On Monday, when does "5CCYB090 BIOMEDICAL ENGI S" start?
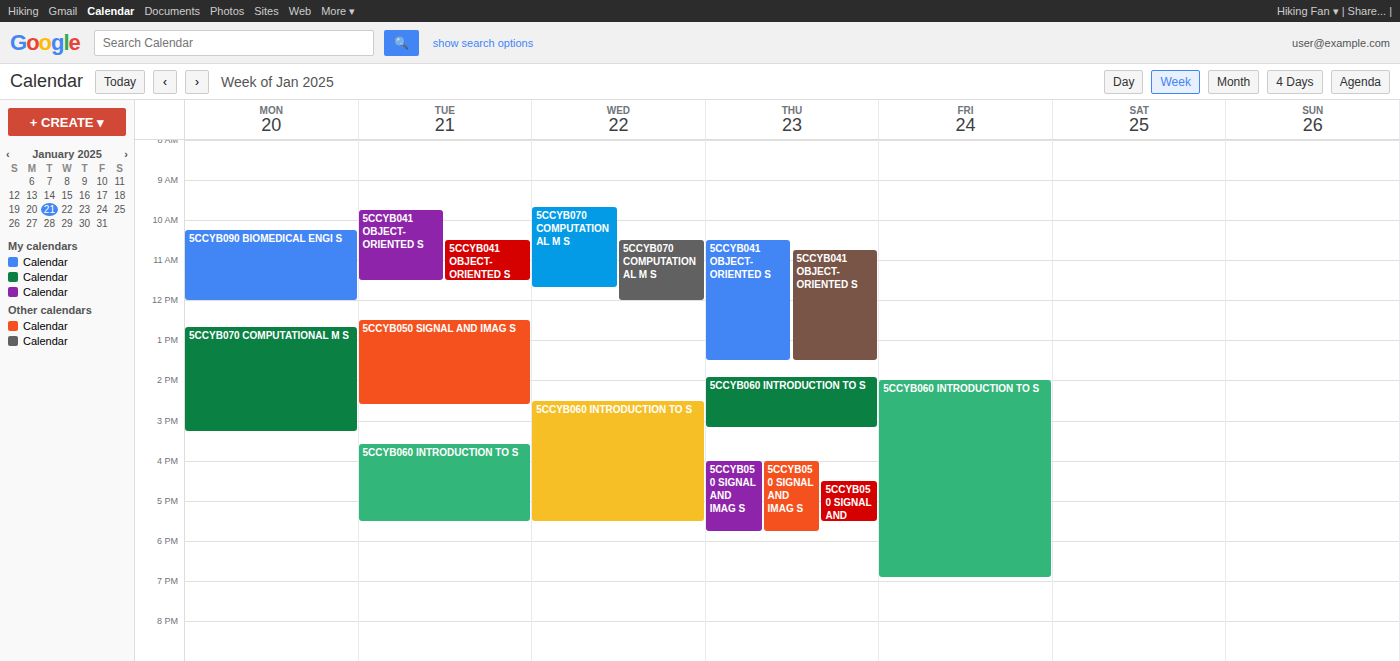
10:15